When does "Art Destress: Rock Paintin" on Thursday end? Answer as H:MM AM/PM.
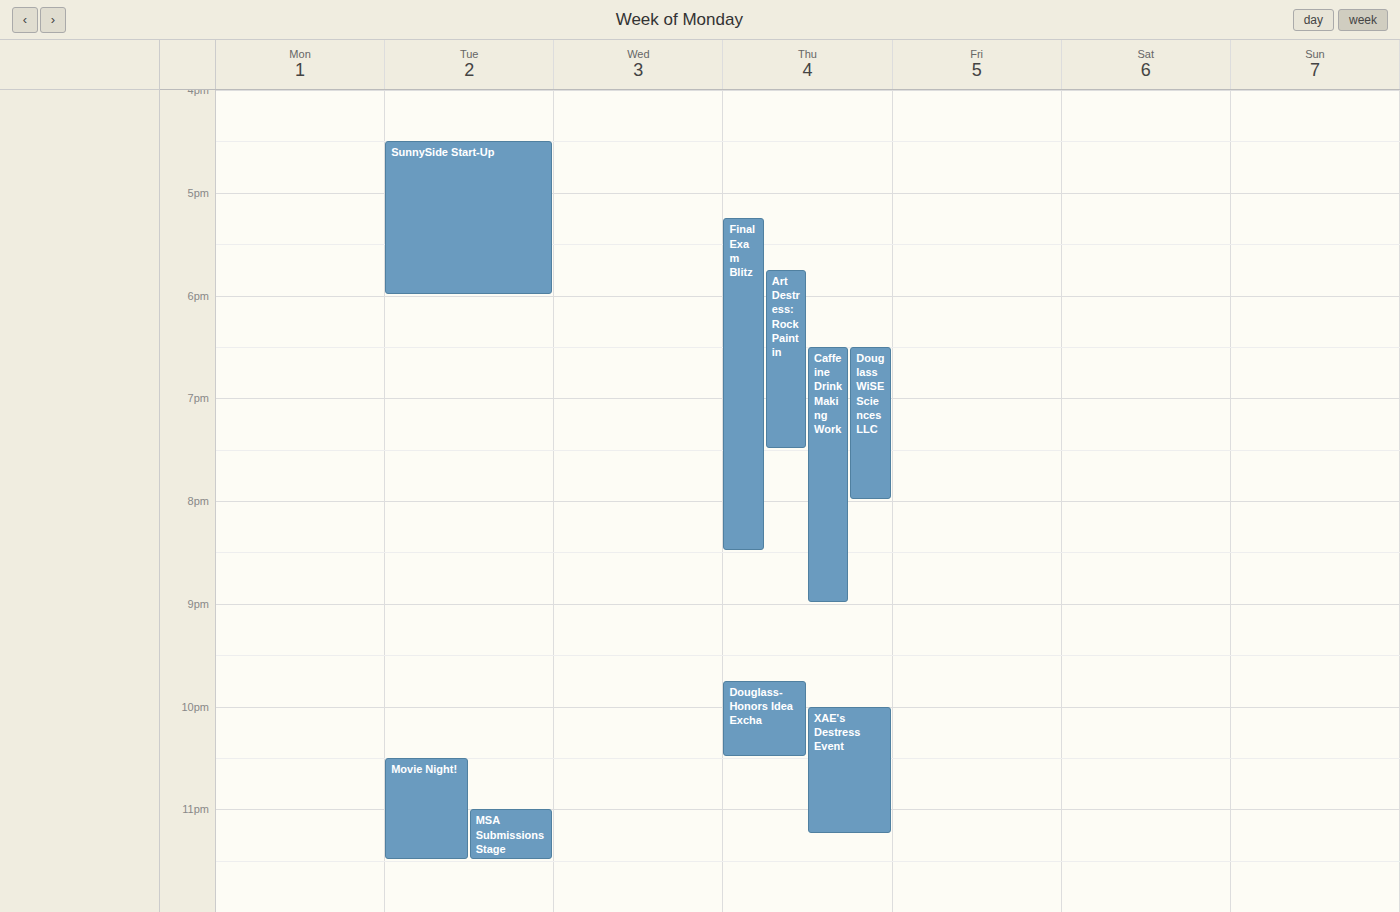
7:30 PM